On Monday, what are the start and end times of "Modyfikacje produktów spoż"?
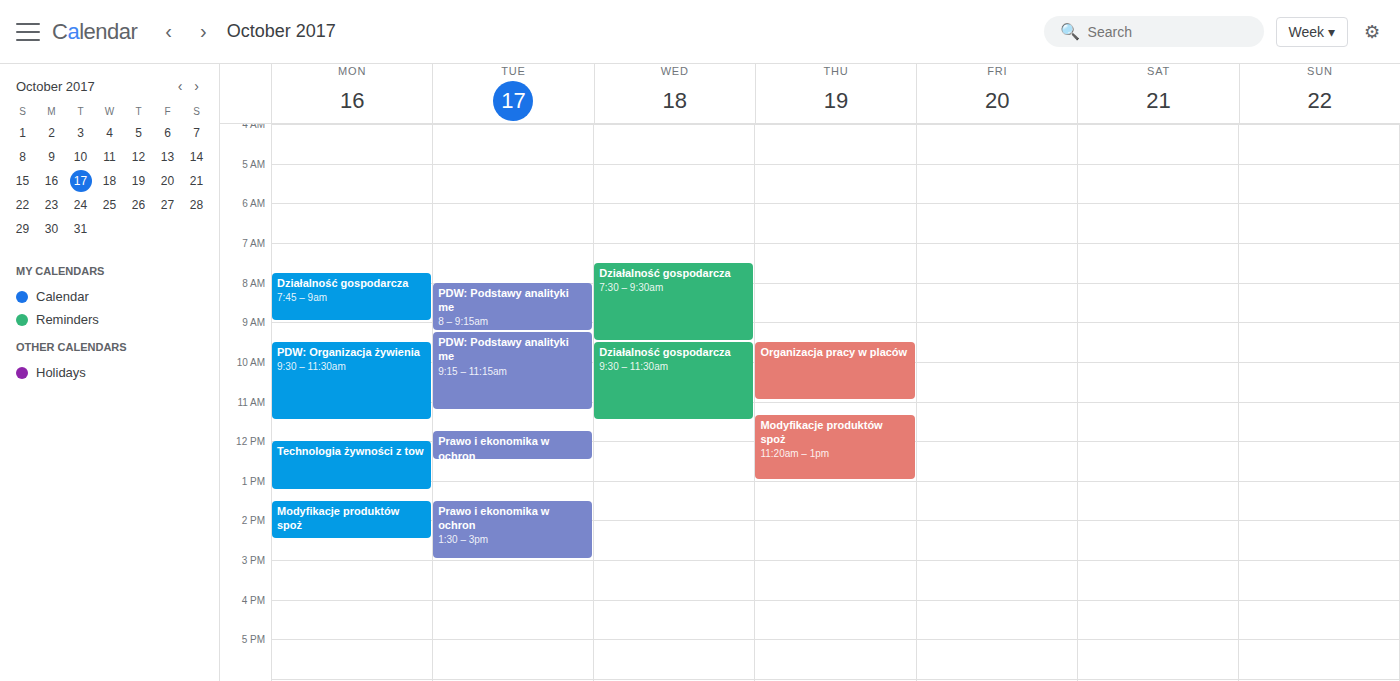
1:30 PM to 2:30 PM